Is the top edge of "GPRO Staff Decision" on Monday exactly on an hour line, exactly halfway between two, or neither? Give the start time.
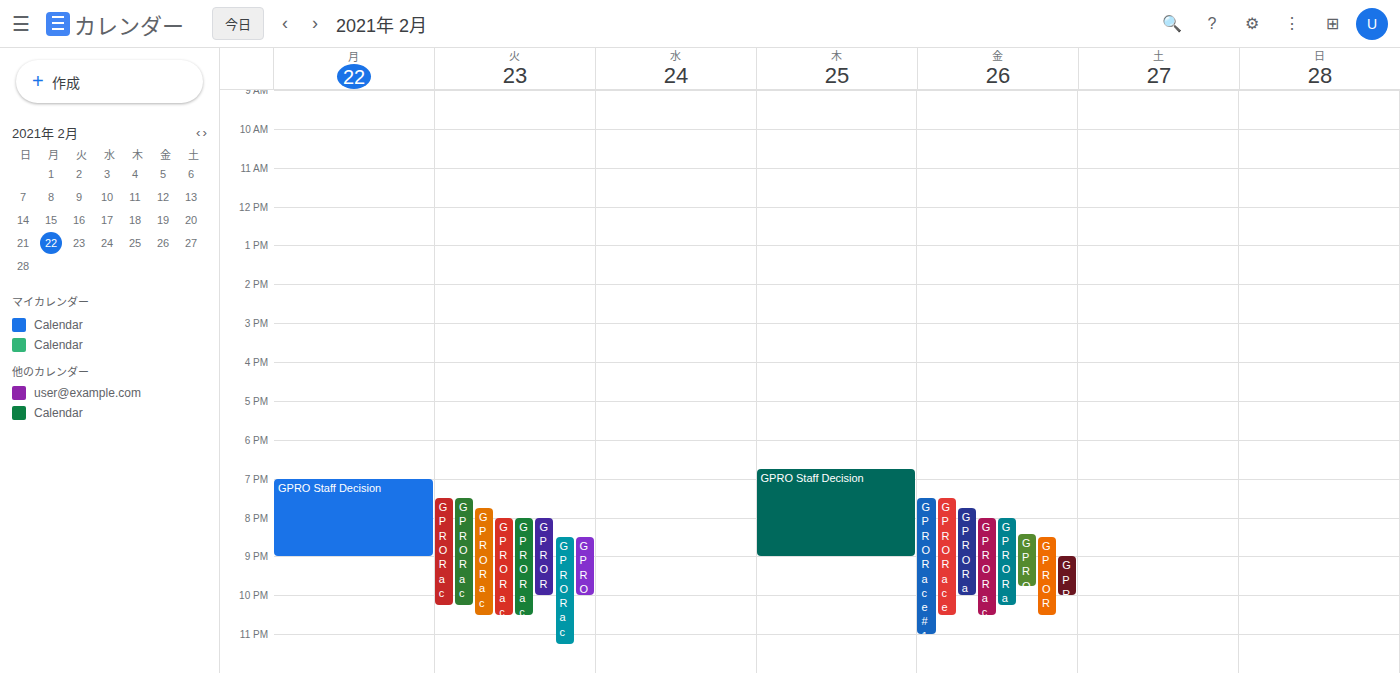
7:00 PM -- exactly on the 7 PM line.